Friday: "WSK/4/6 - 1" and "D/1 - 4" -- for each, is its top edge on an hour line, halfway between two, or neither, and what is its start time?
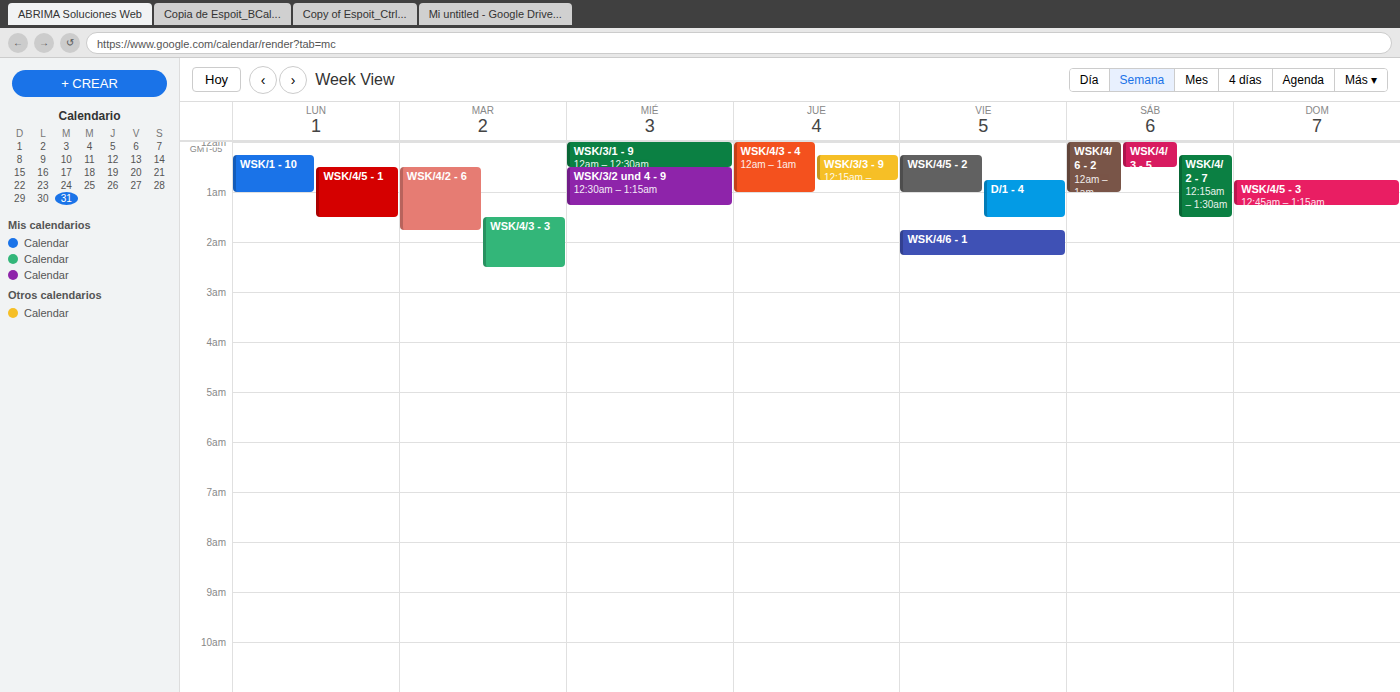
"WSK/4/6 - 1": 1:45 AM, neither: three quarters of the way from the 1 AM line to the 2 AM line. "D/1 - 4": 12:45 AM, neither: three quarters of the way from the 12 AM line to the 1 AM line.